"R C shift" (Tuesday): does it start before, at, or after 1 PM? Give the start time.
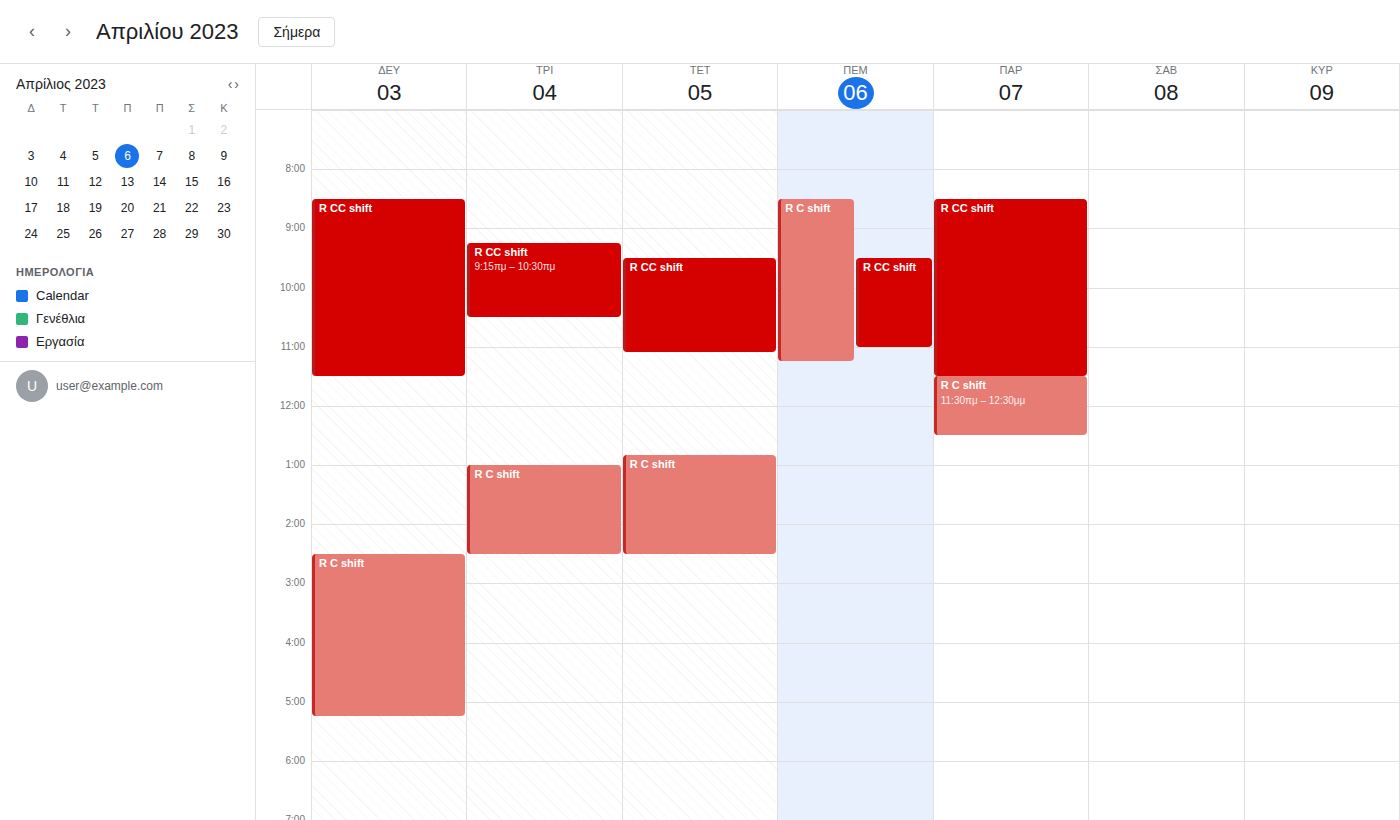
1:00 PM -- exactly at 1 PM, on the 1 PM line.